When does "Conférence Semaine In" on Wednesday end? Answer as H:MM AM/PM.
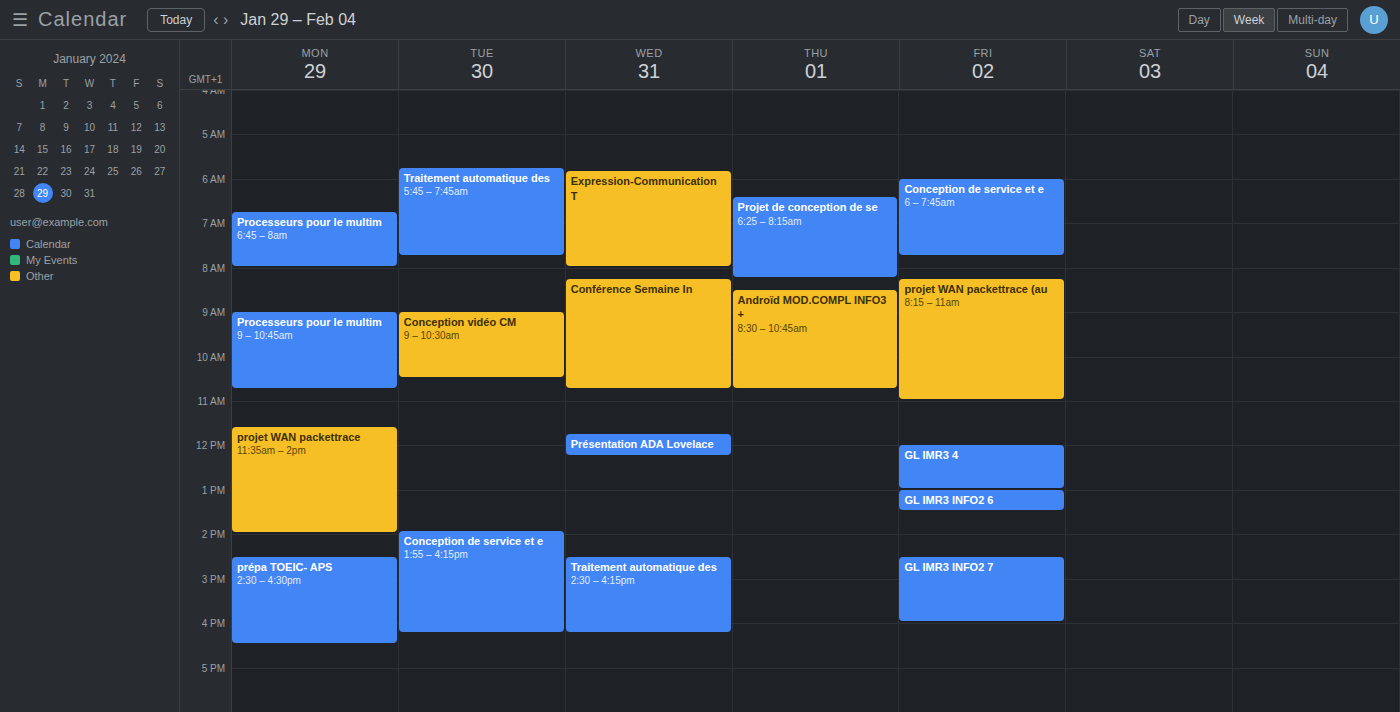
10:45 AM